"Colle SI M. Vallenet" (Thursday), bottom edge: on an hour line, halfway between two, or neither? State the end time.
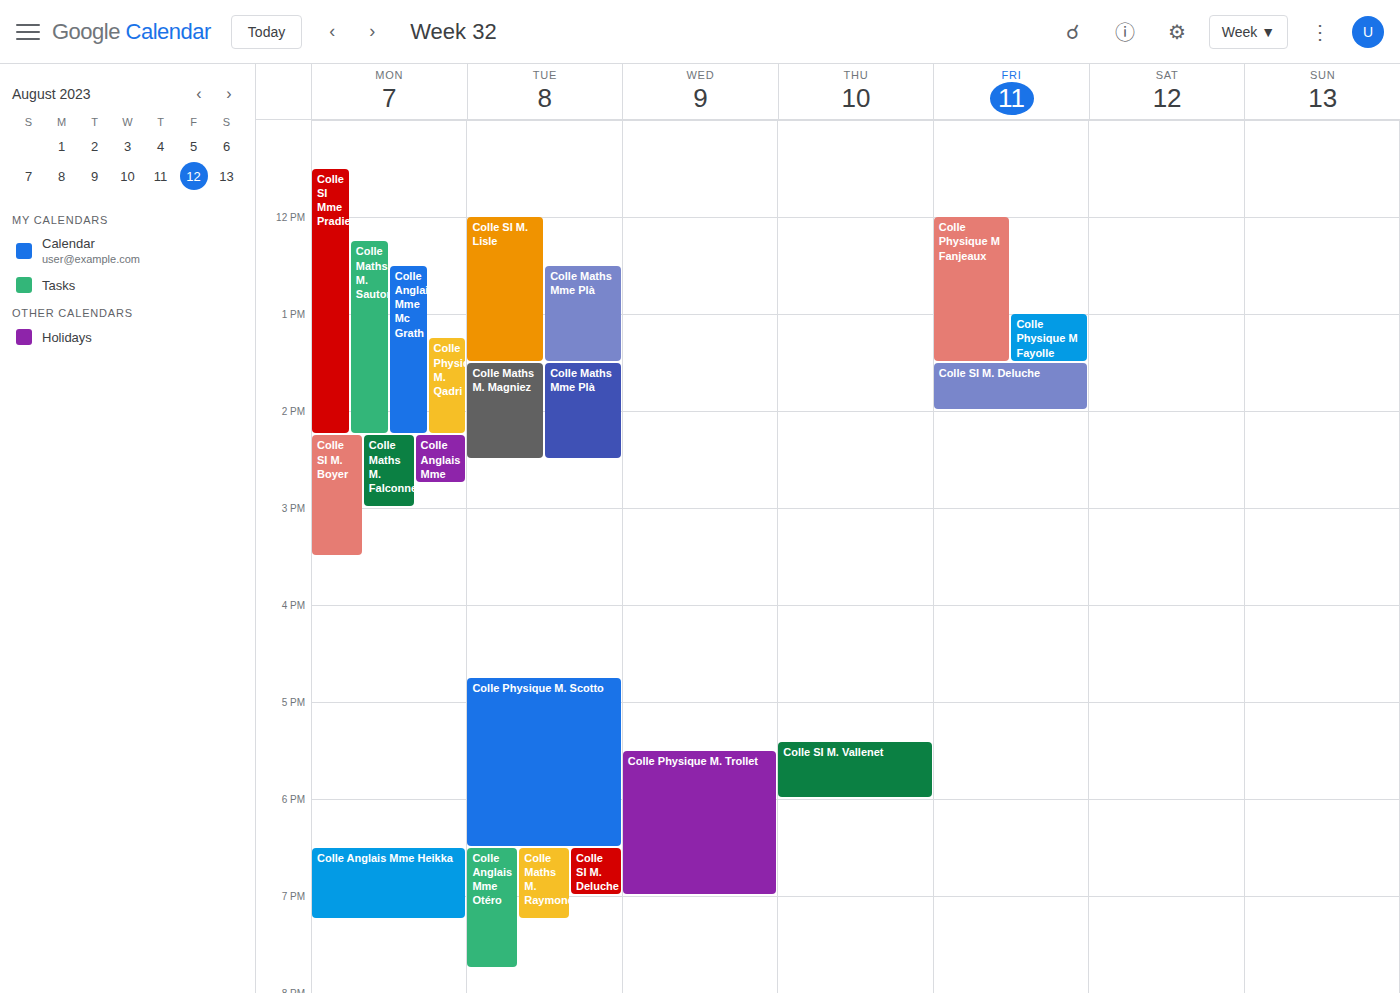
6:00 PM -- exactly on the 6 PM line.